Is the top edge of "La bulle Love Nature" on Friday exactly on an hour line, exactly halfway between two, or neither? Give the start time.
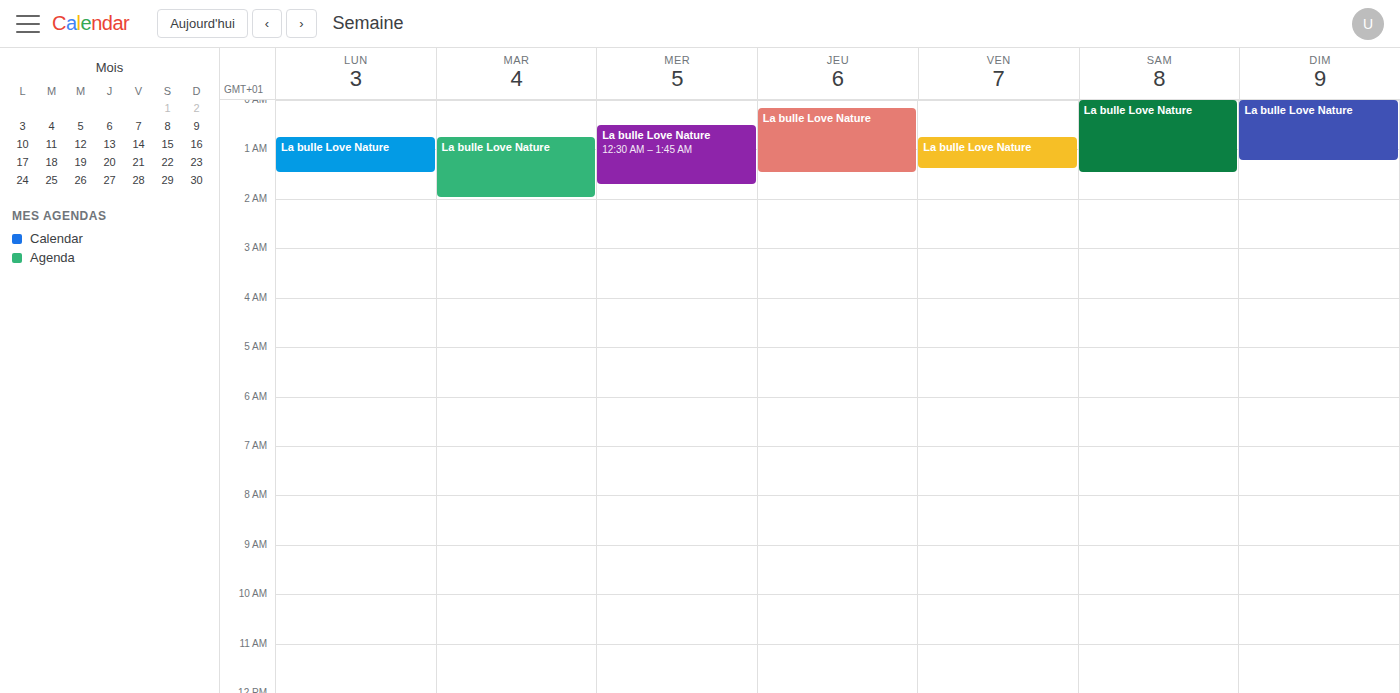
12:45 AM -- neither: three quarters of the way from the 12 AM line to the 1 AM line.